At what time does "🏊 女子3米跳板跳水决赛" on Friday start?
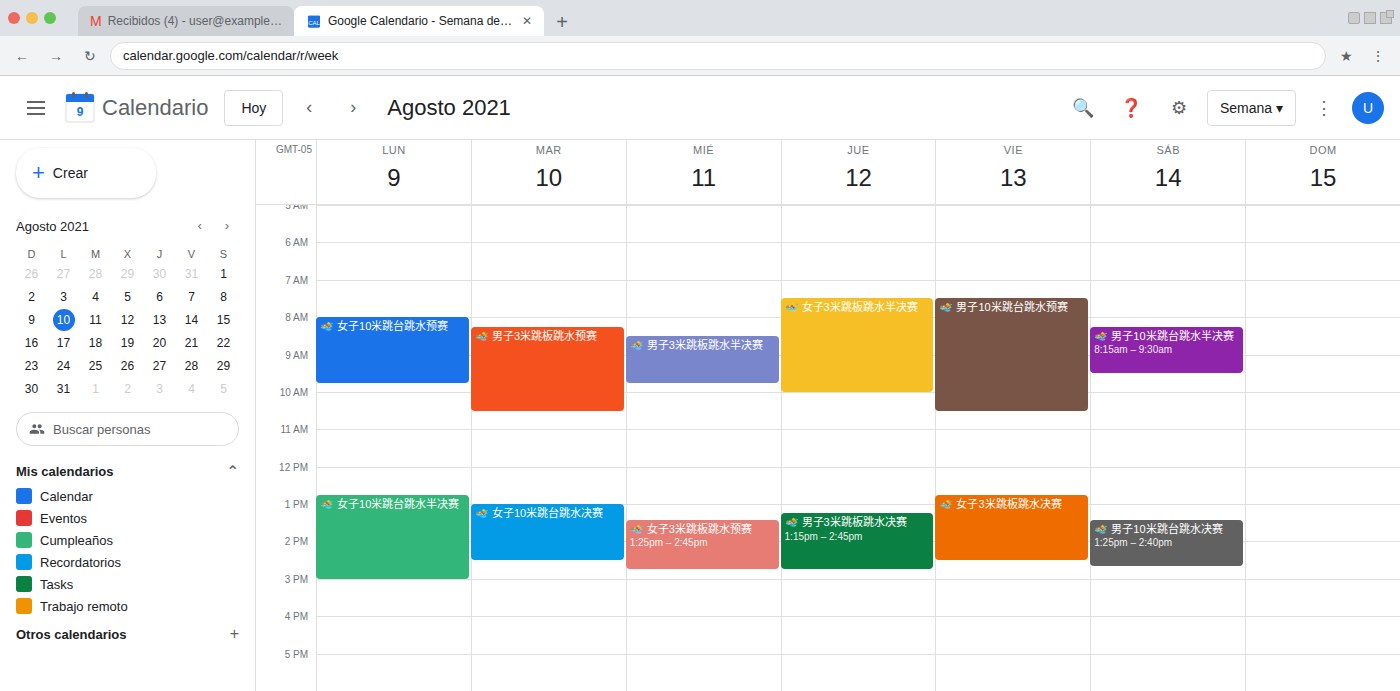
12:45